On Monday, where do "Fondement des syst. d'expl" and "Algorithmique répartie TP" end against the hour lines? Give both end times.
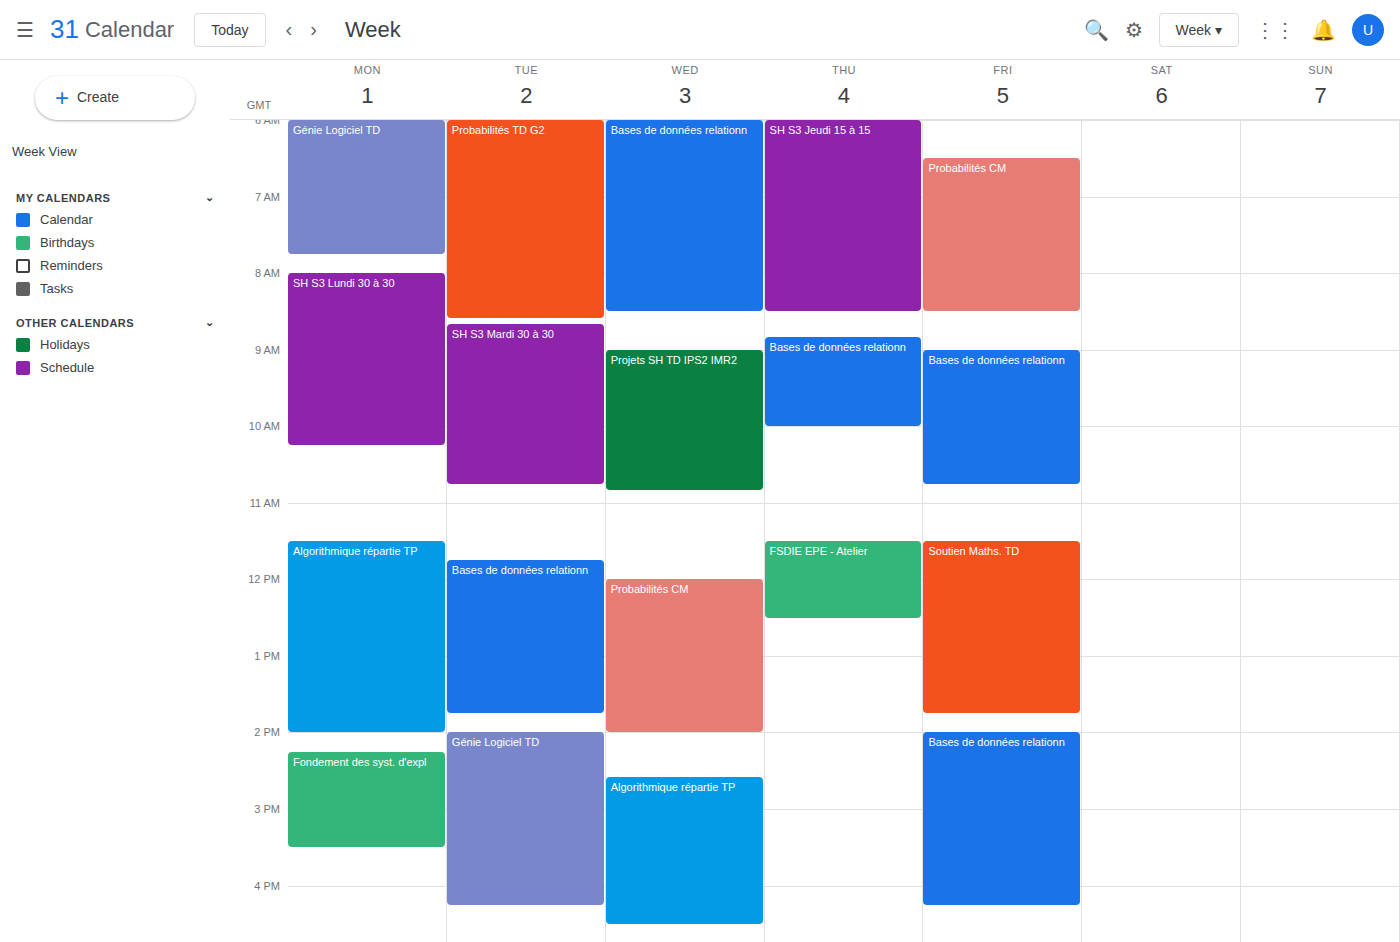
"Fondement des syst. d'expl": 3:30 PM, halfway between the 3 PM and 4 PM lines. "Algorithmique répartie TP": 2:00 PM, exactly on the 2 PM line.